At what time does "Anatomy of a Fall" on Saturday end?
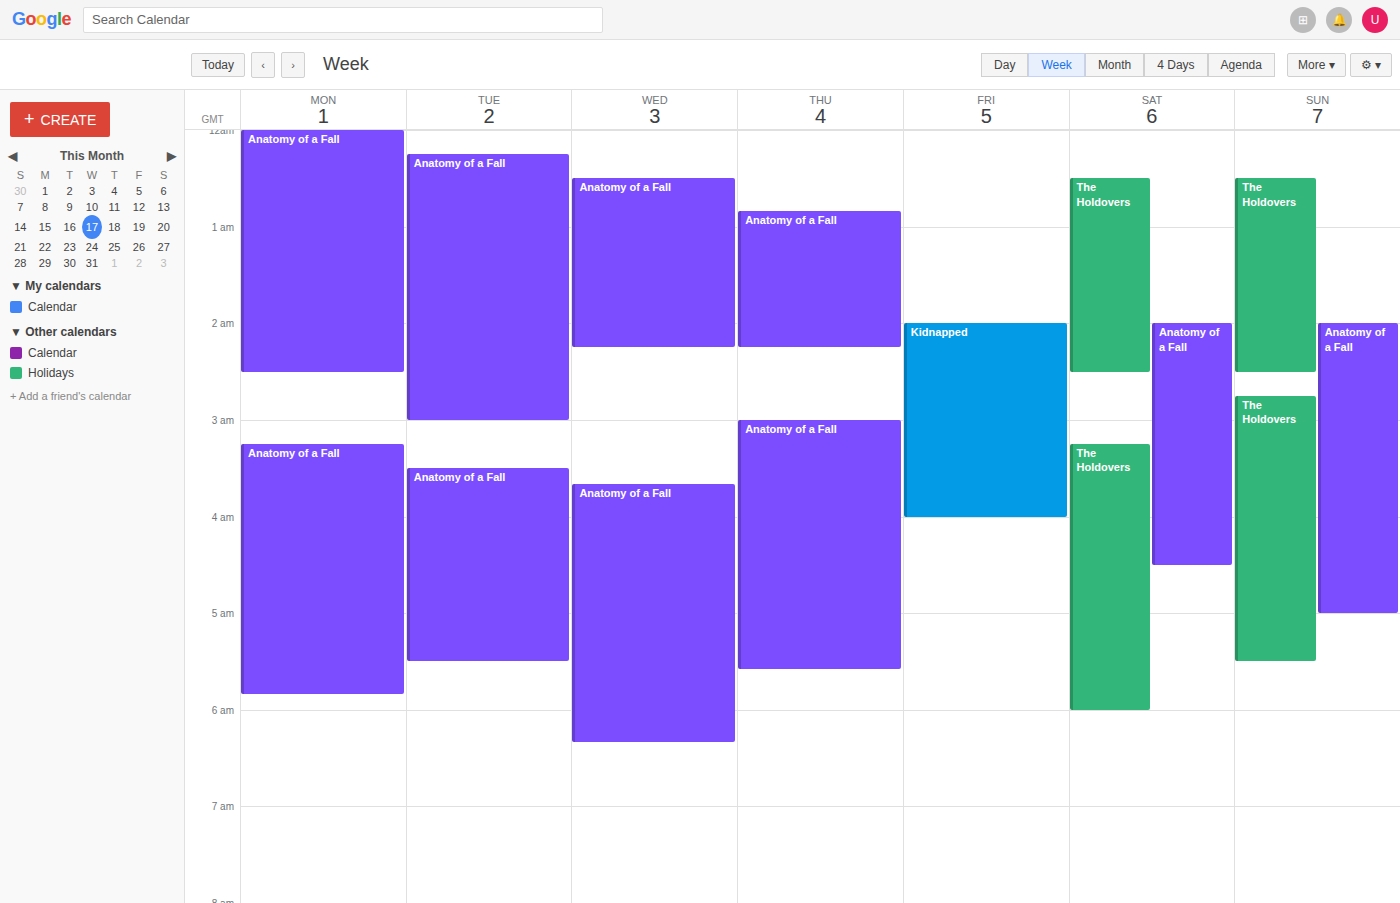
4:30 AM